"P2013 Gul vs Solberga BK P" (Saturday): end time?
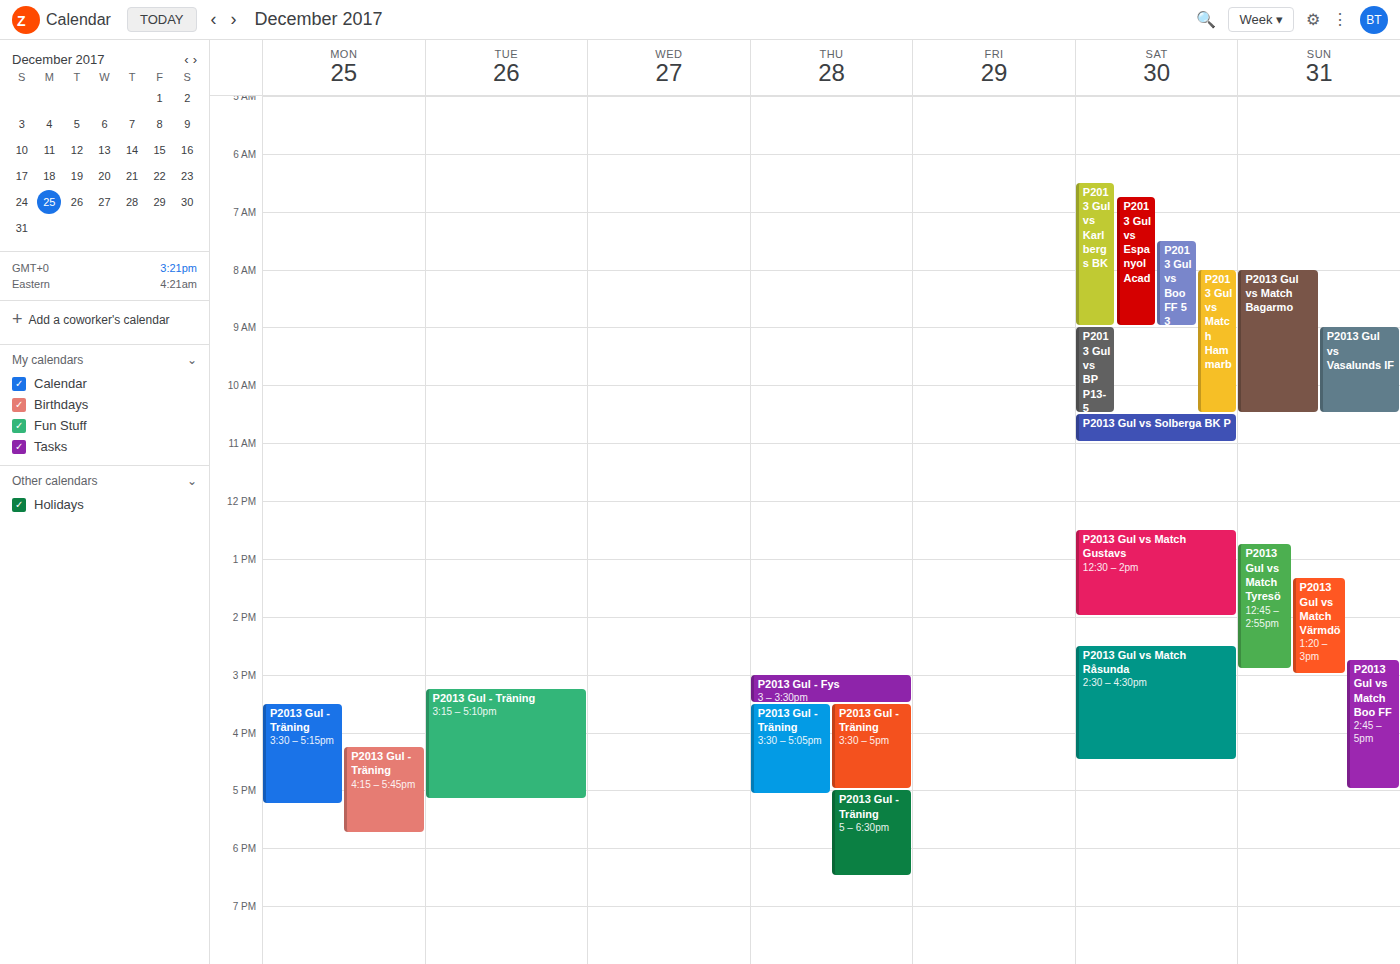
11:00 AM